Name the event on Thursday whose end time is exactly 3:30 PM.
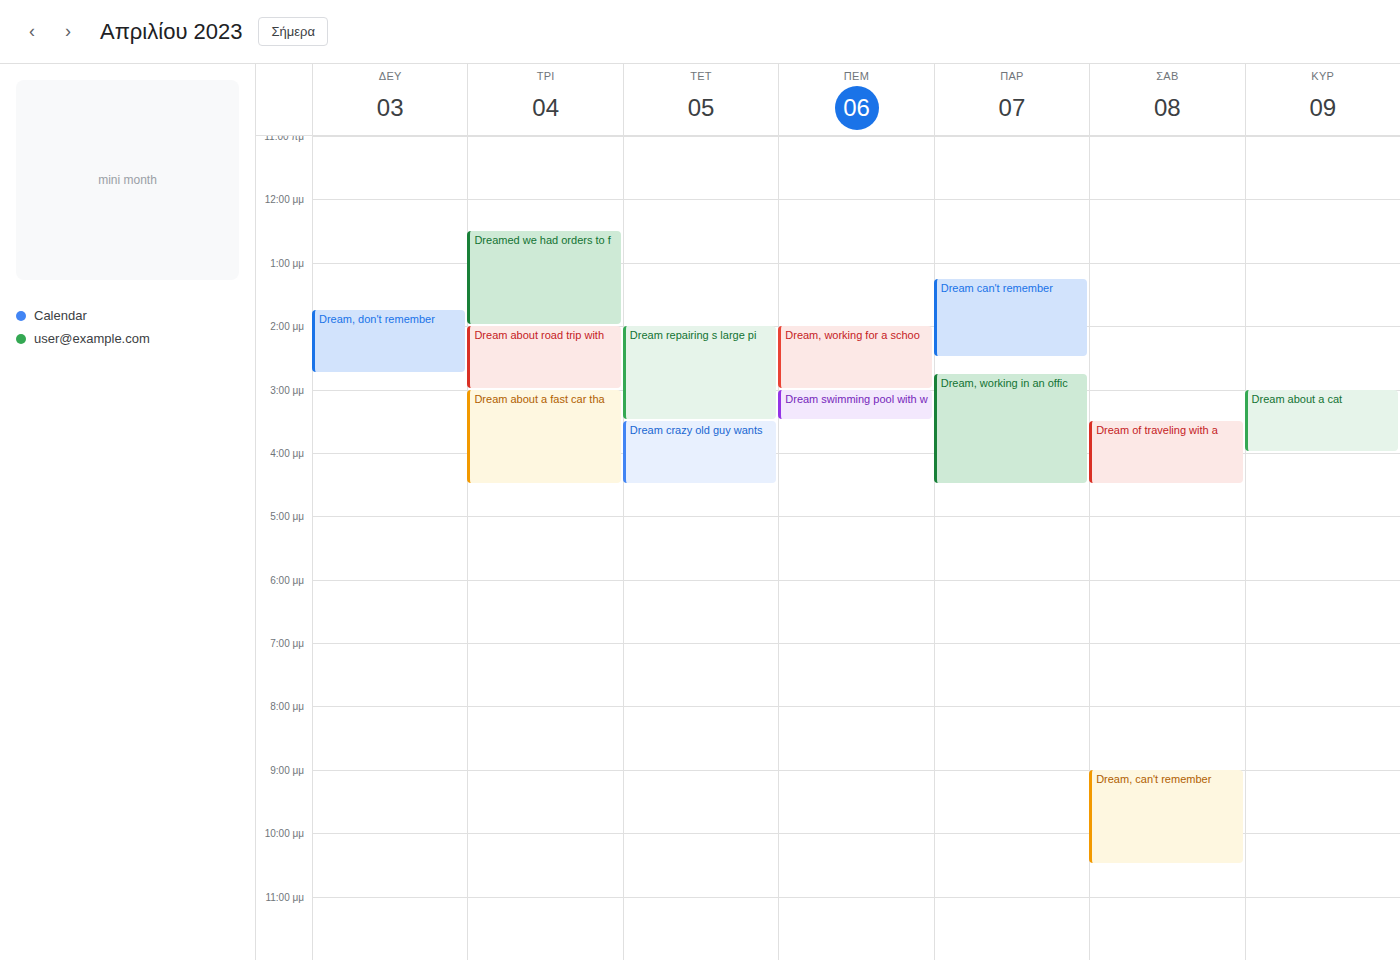
"Dream swimming pool with w"